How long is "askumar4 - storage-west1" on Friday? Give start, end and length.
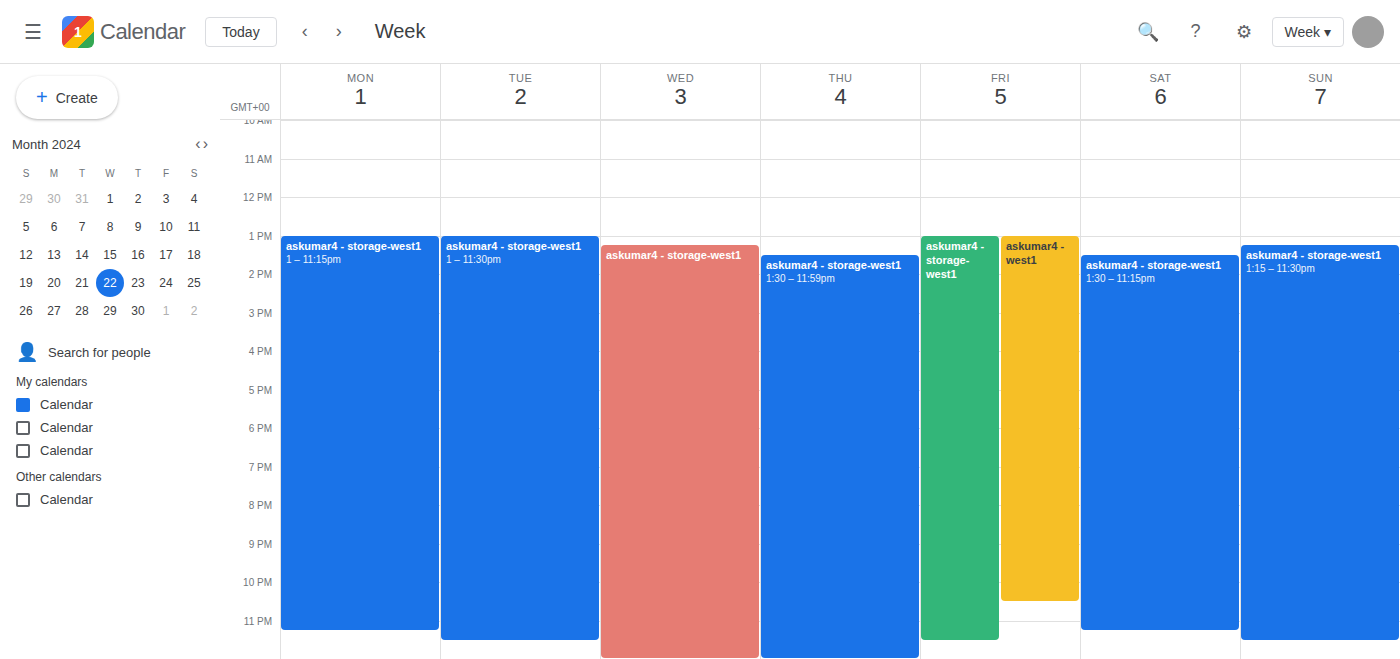
1:00 PM to 11:30 PM, 10 hours 30 minutes